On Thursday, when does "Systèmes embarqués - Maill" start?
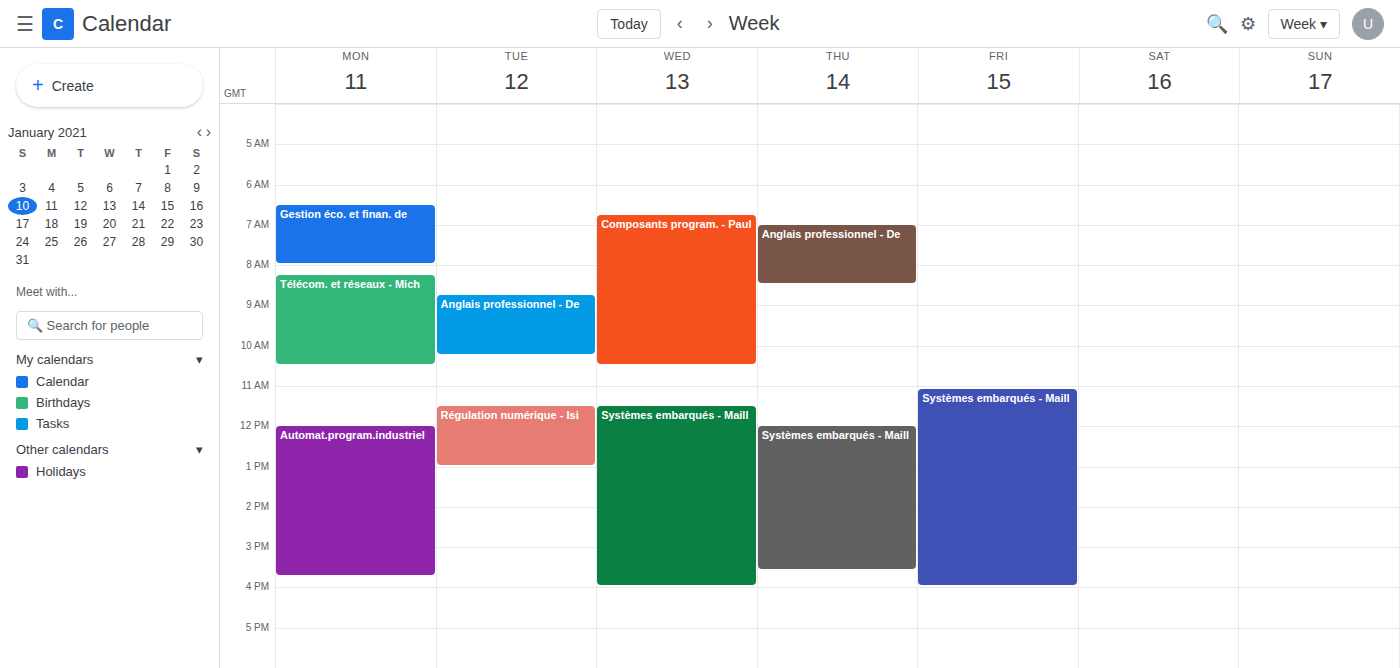
12:00 PM